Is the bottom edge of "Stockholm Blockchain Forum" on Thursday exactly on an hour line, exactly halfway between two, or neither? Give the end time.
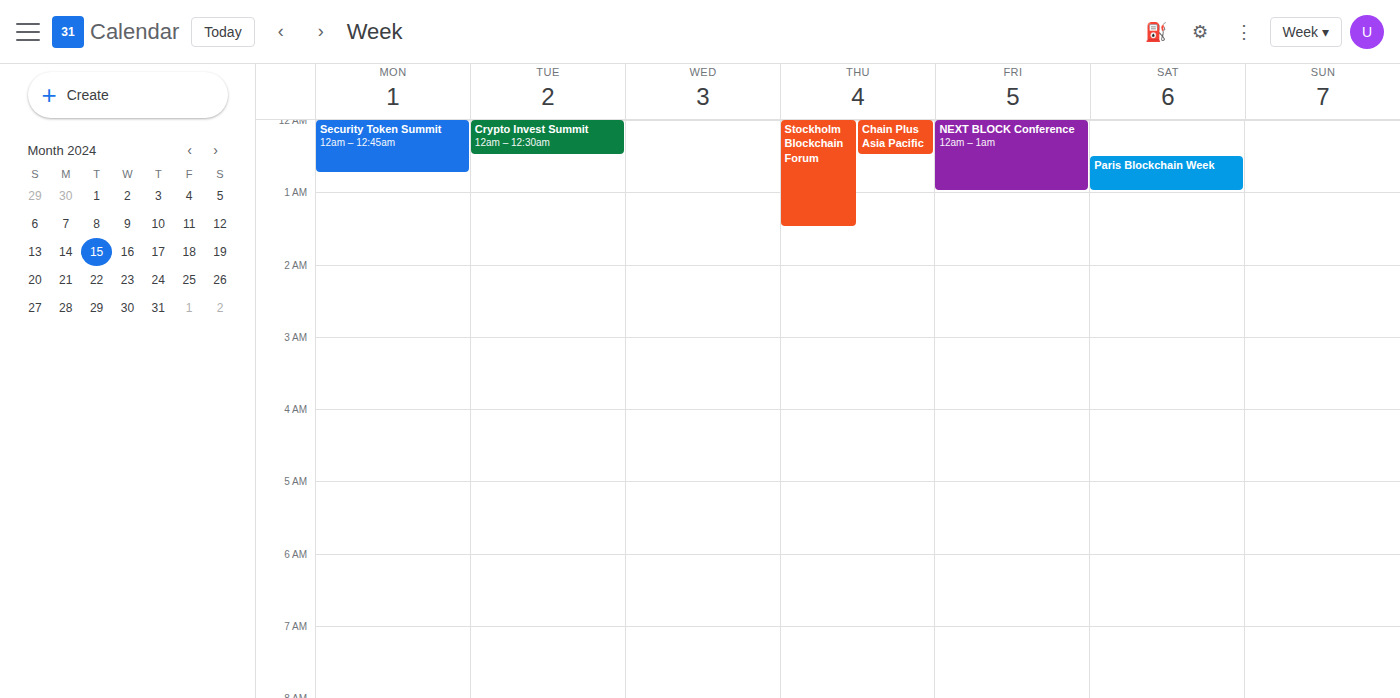
01:30 -- halfway between the 01:00 and 02:00 lines.